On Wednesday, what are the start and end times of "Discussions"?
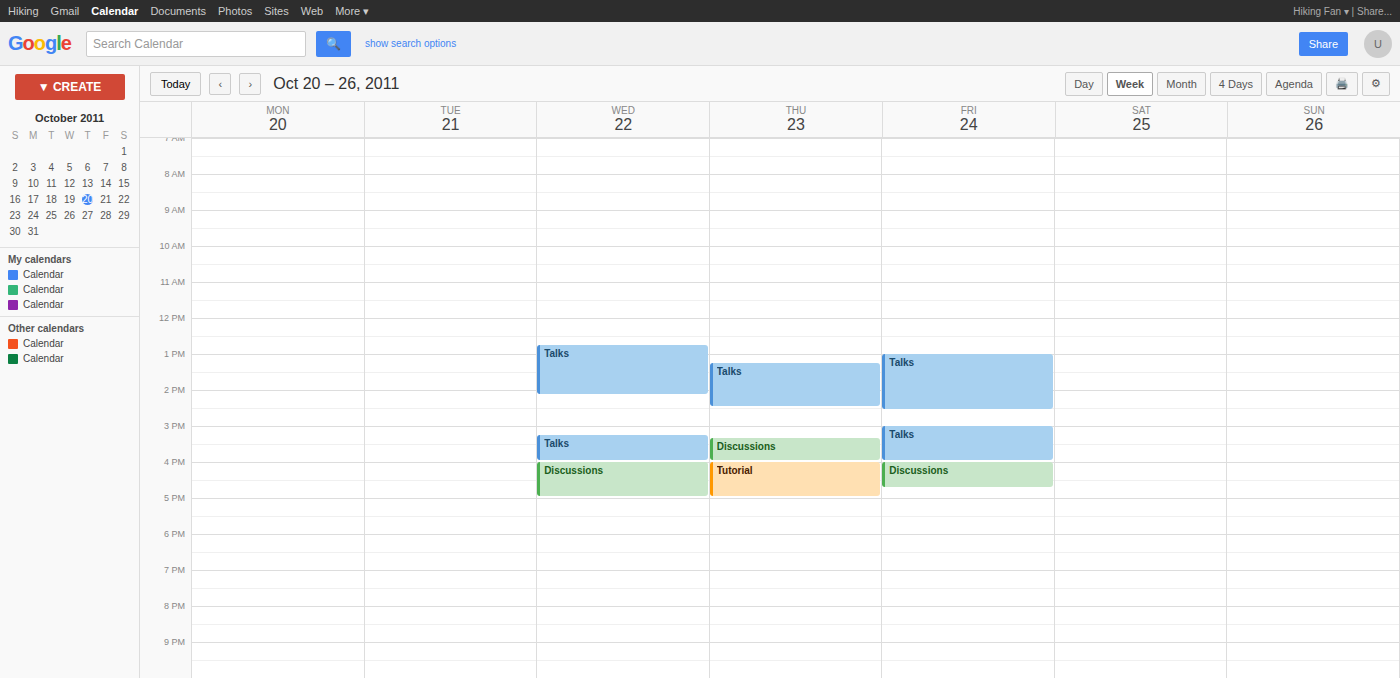
16:00 to 17:00